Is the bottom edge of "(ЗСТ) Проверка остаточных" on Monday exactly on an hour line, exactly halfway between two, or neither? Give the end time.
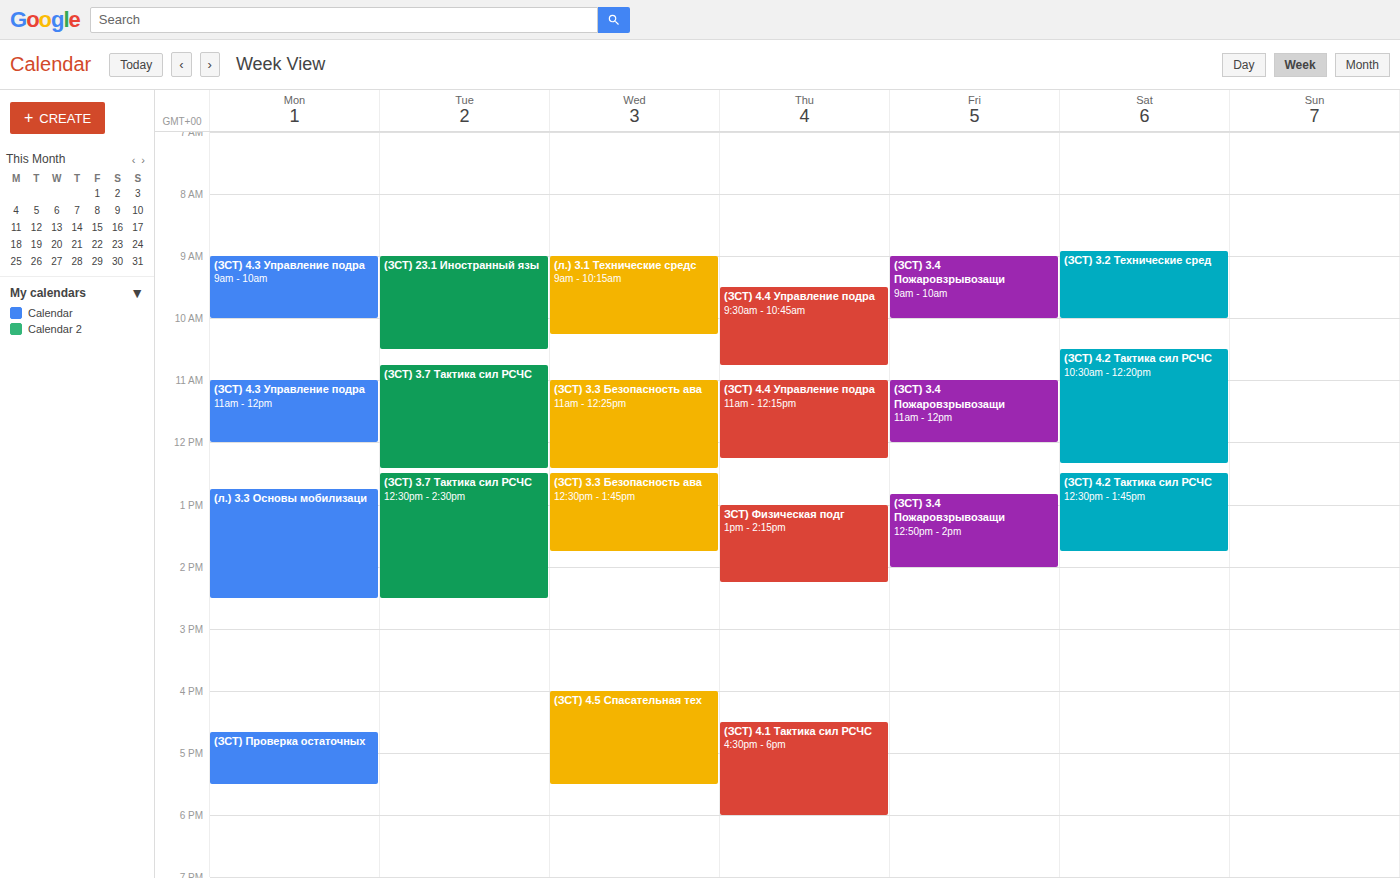
5:30 PM -- halfway between the 5 PM and 6 PM lines.